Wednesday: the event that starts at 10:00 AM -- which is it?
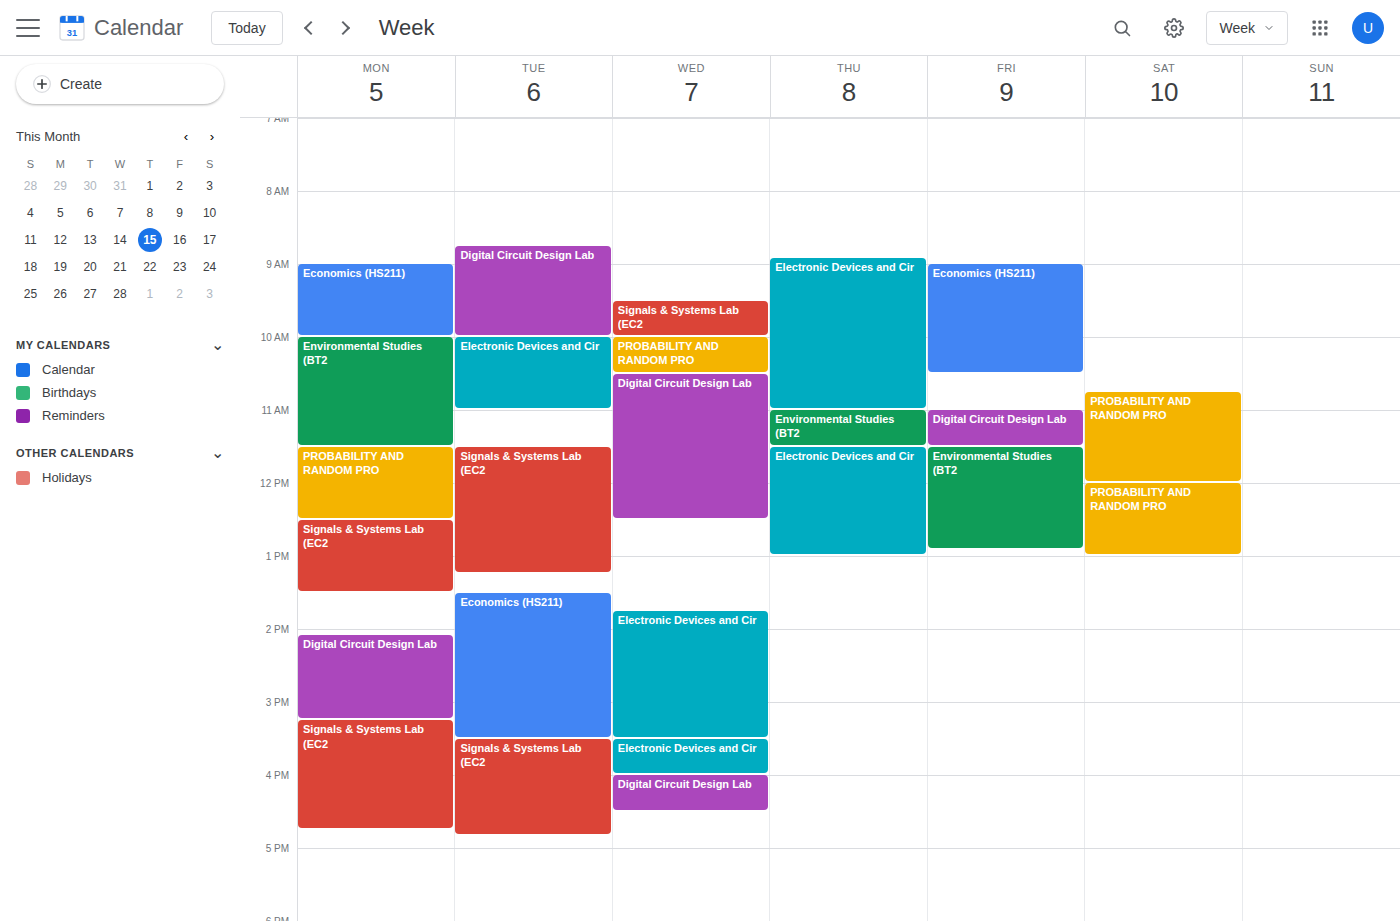
"PROBABILITY AND RANDOM PRO"